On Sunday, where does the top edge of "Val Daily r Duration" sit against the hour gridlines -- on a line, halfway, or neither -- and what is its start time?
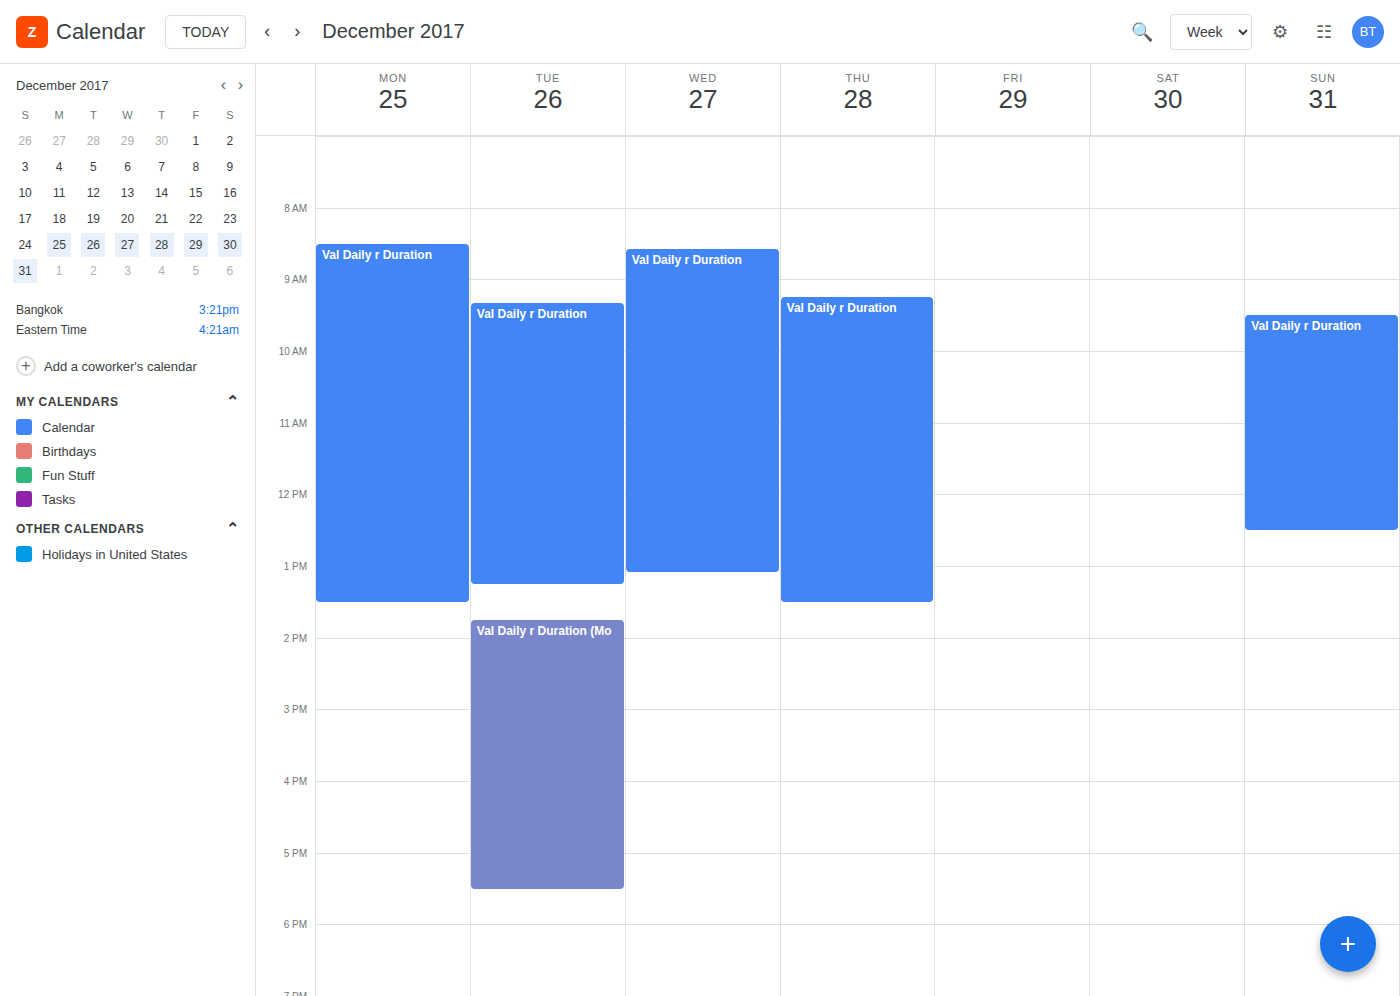
9:30 AM -- halfway between the 9 AM and 10 AM lines.